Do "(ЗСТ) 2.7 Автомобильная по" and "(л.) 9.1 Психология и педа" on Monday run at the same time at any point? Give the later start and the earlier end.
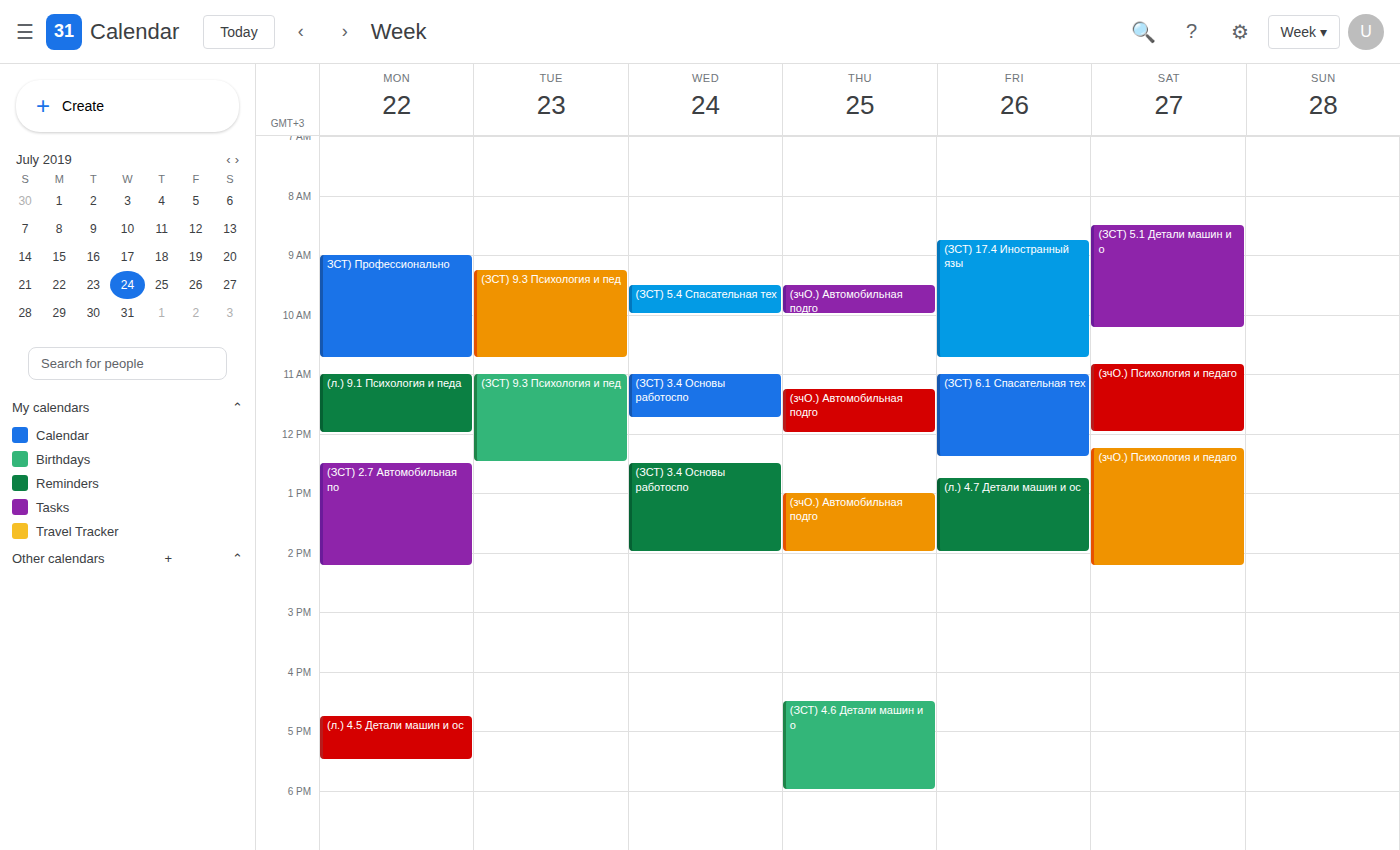
"(л.) 9.1 Психология и педа" ends at 12:00 PM and "(ЗСТ) 2.7 Автомобильная по" starts at 12:30 PM -- no overlap.